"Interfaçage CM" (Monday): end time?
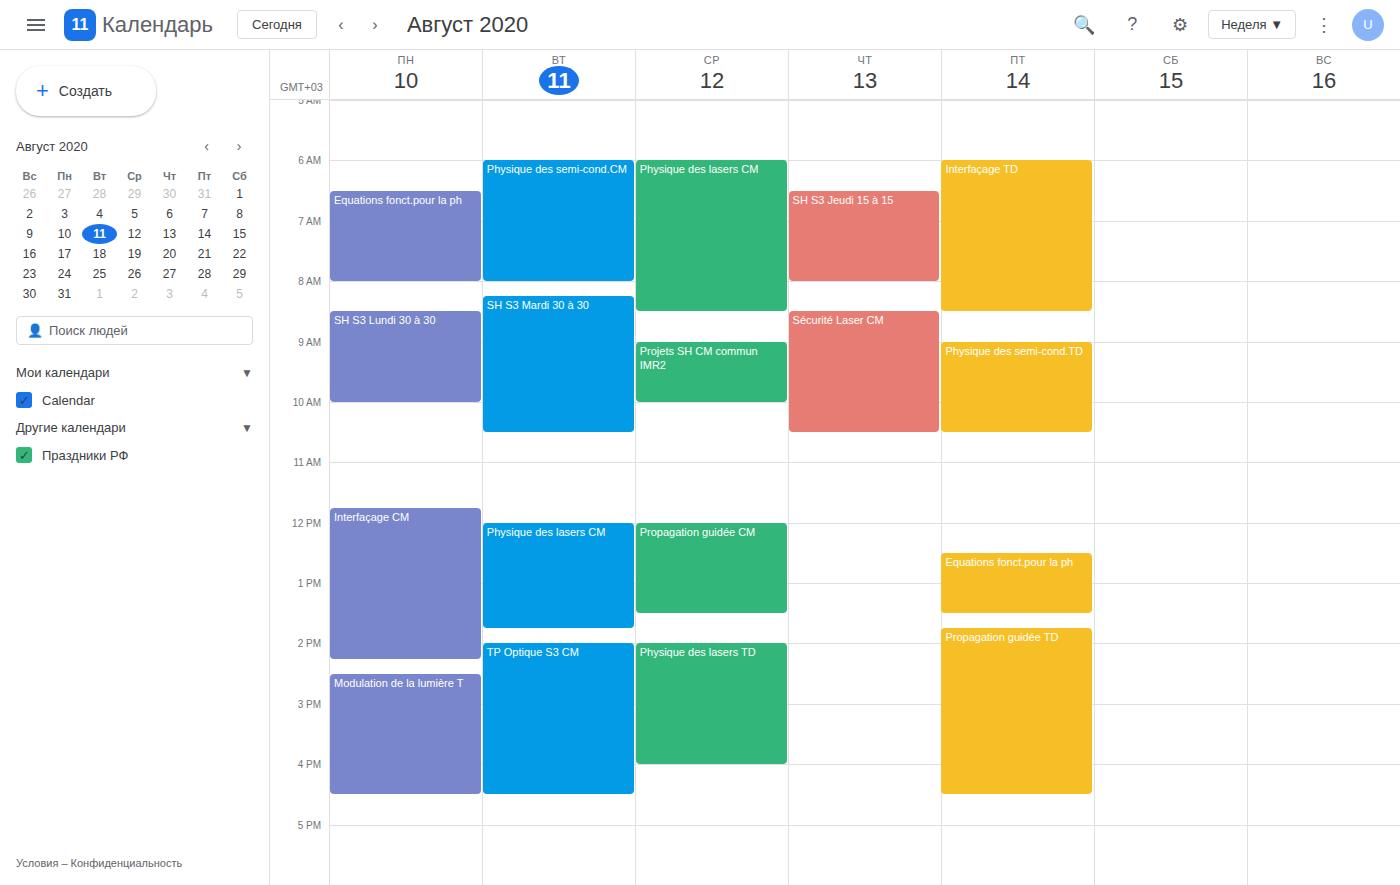
2:15 PM